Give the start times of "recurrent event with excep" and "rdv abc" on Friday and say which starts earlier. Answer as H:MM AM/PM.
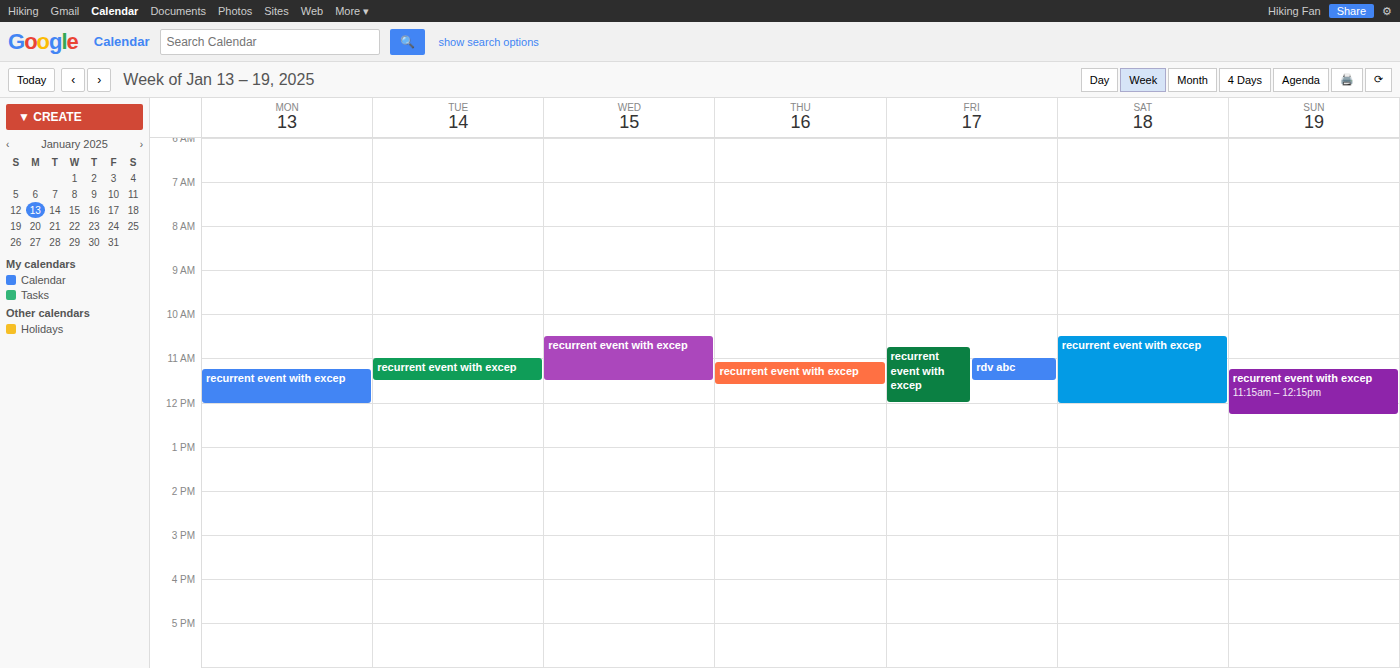
"recurrent event with excep" 10:45 AM; "rdv abc" 11:00 AM.